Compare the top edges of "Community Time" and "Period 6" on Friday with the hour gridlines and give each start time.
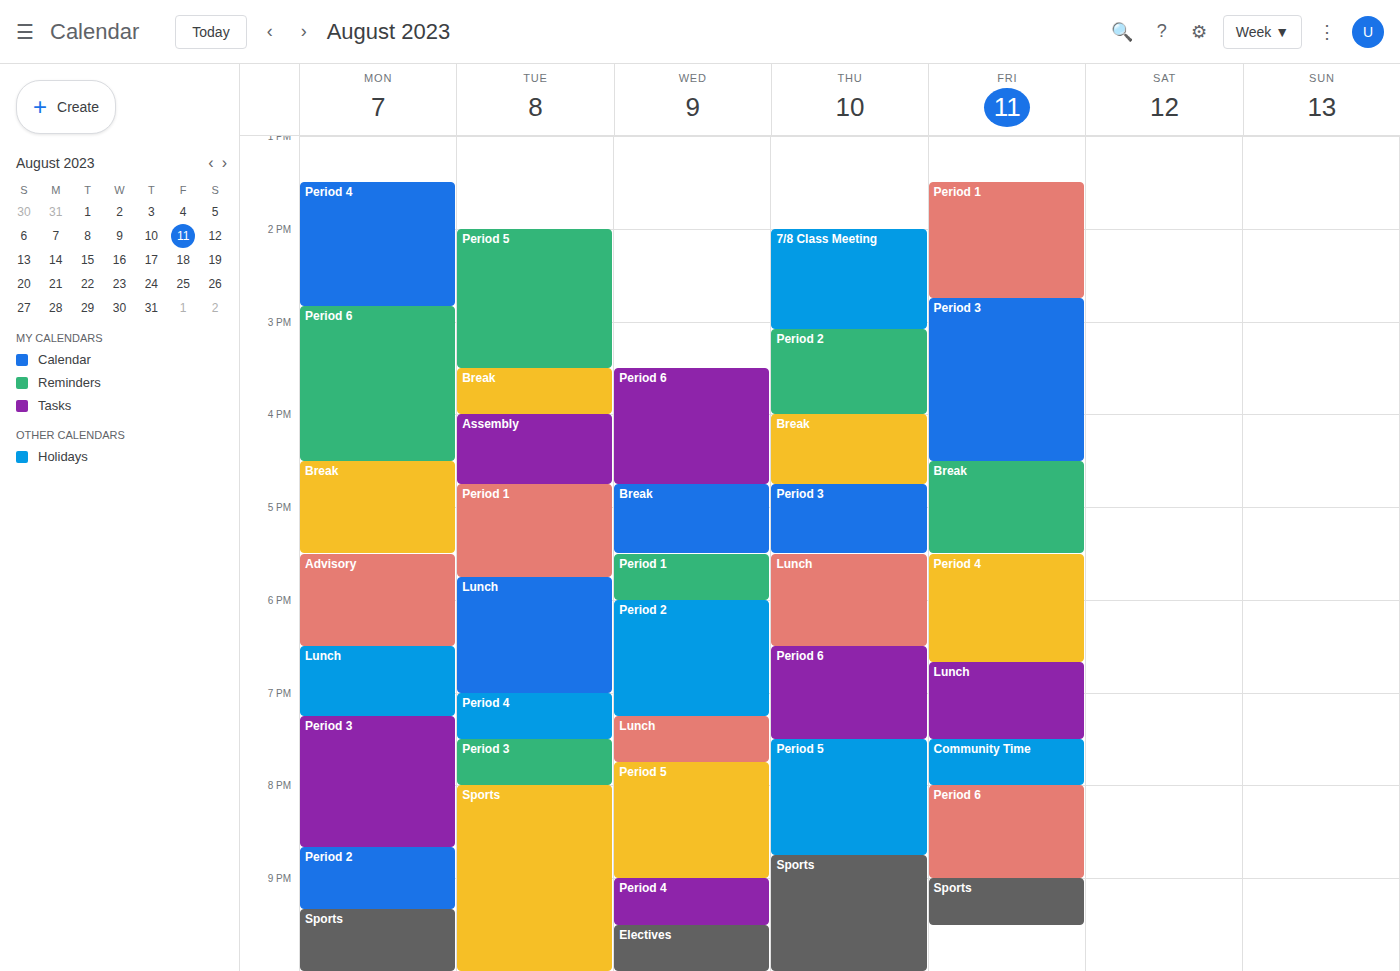
"Community Time": 7:30 PM, halfway between the 7 PM and 8 PM lines. "Period 6": 8:00 PM, exactly on the 8 PM line.